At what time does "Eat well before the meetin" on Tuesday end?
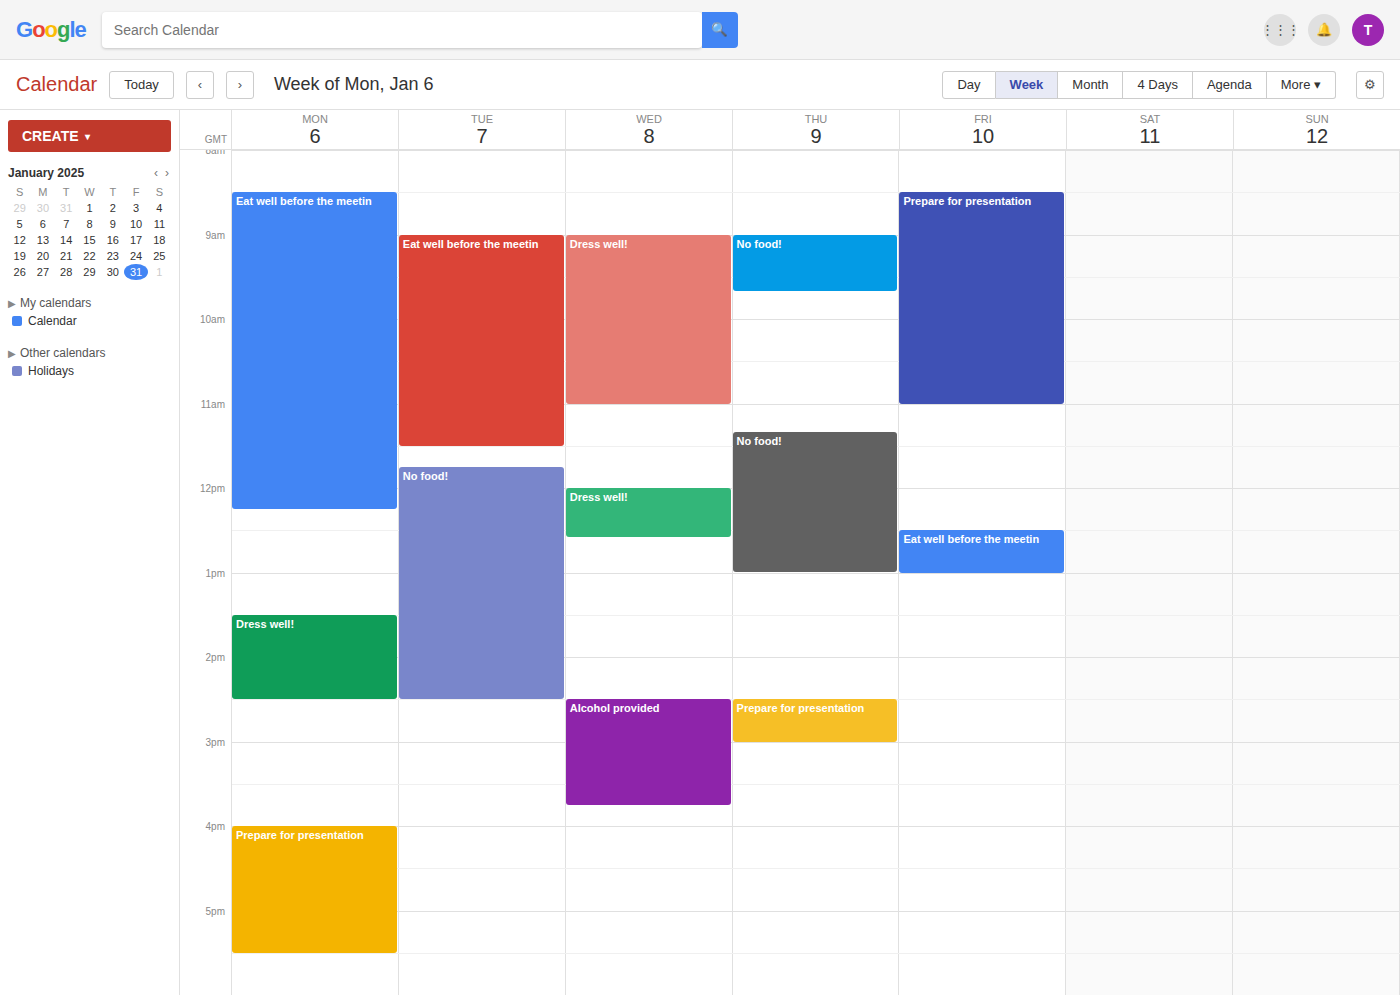
11:30 AM